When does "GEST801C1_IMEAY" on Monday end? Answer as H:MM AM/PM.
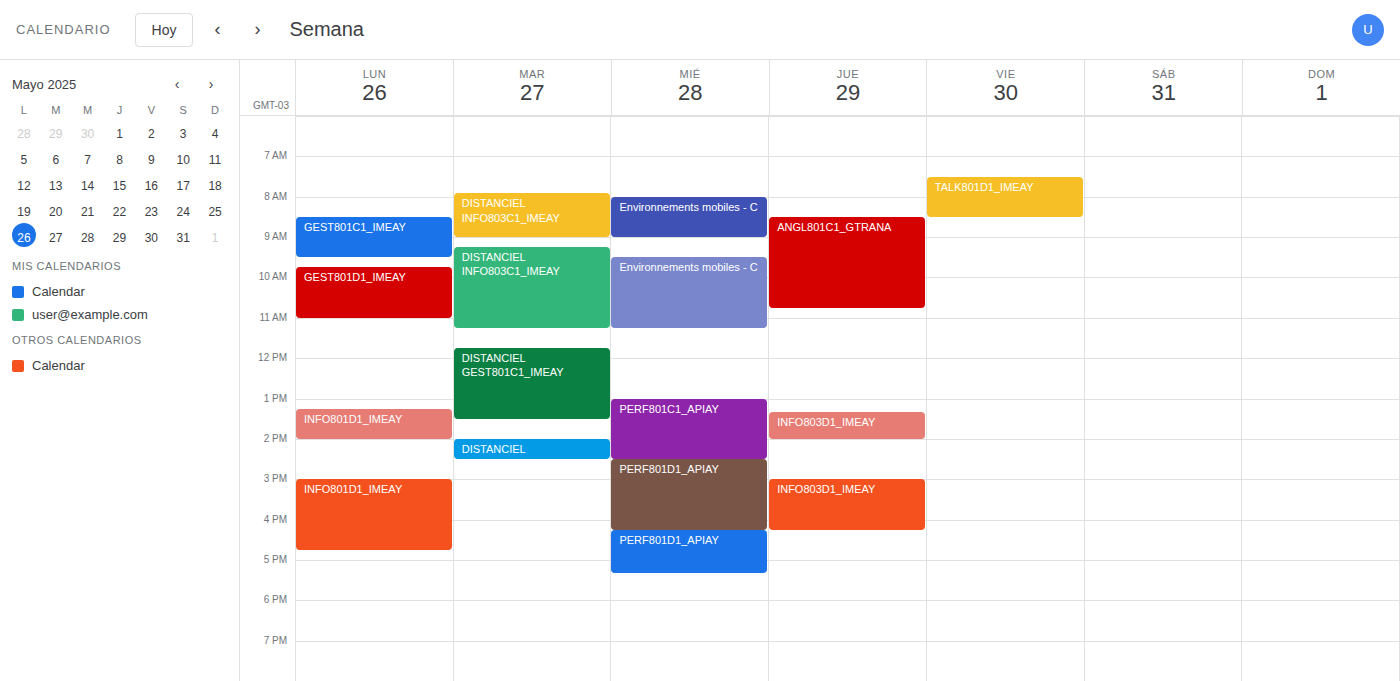
9:30 AM